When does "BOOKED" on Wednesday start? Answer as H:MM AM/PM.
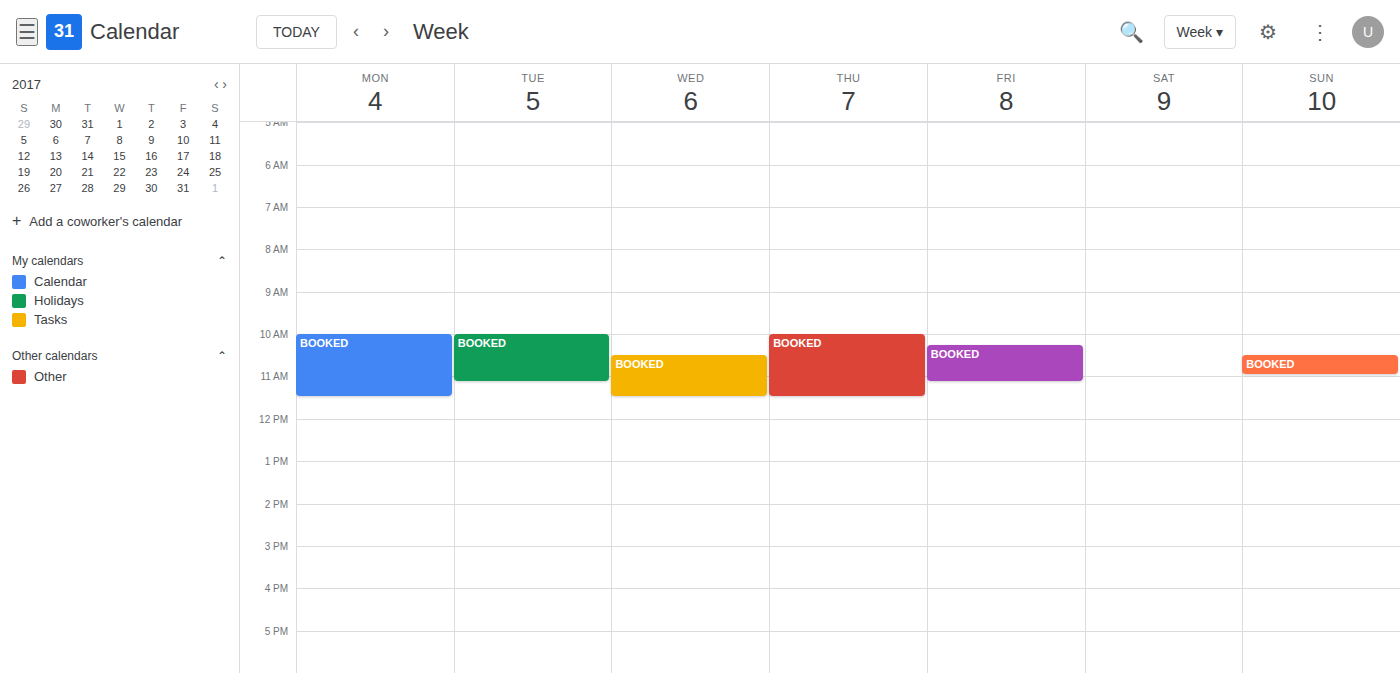
10:30 AM